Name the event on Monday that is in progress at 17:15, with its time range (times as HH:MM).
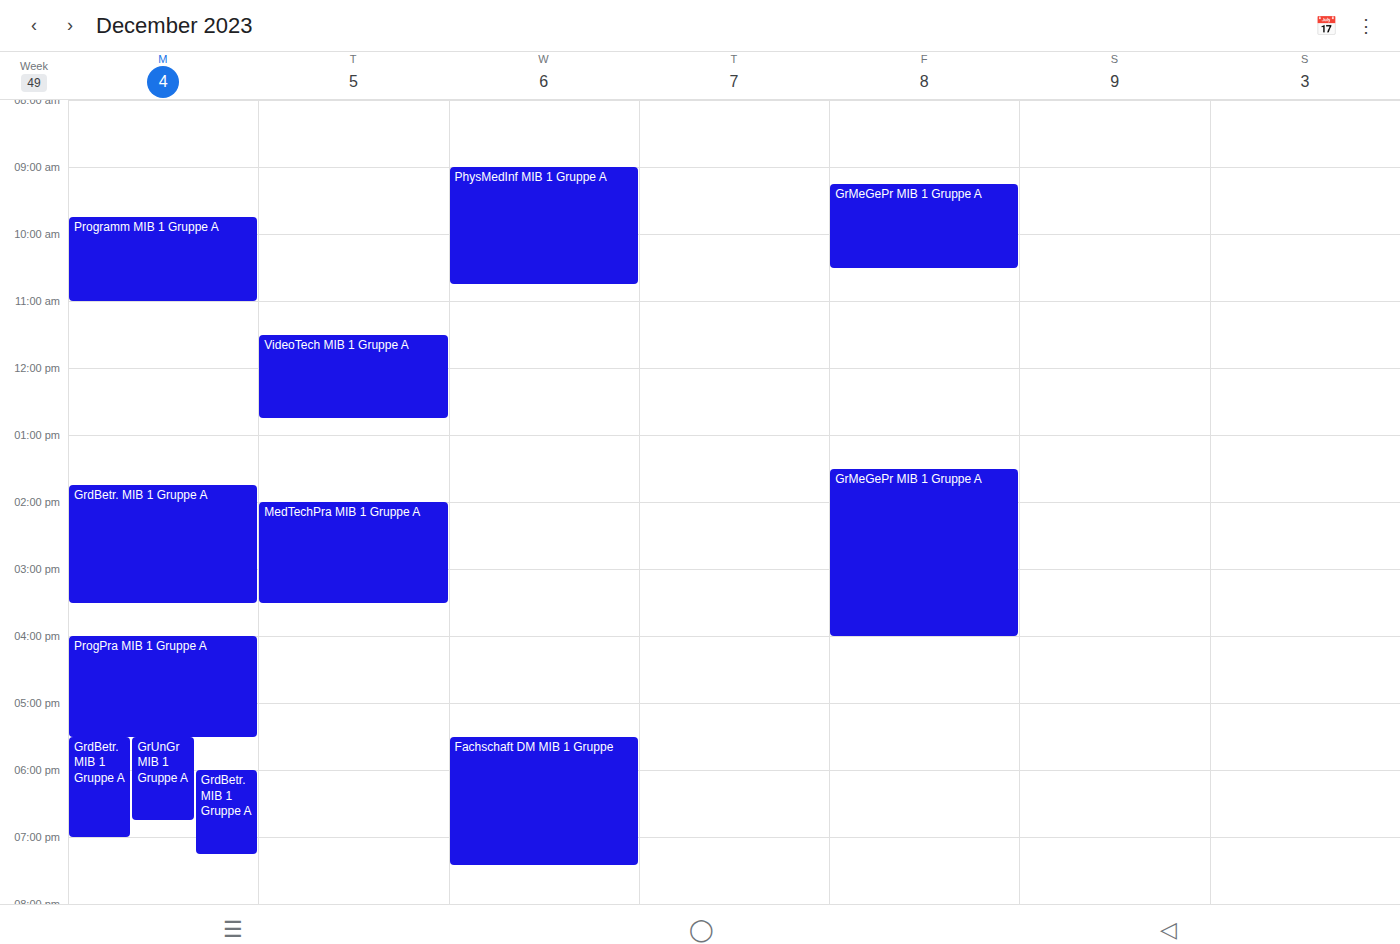
"ProgPra MIB 1 Gruppe A", 16:00 to 17:30